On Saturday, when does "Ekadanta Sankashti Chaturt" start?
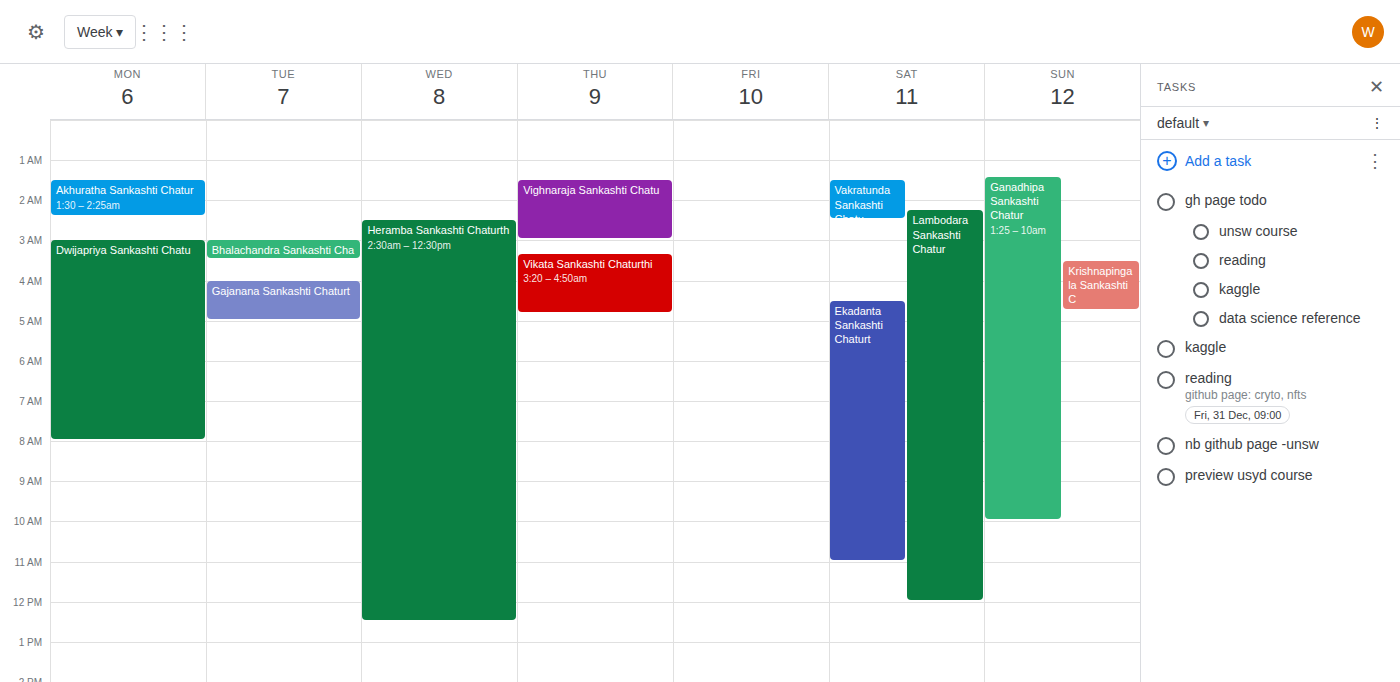
4:30 AM